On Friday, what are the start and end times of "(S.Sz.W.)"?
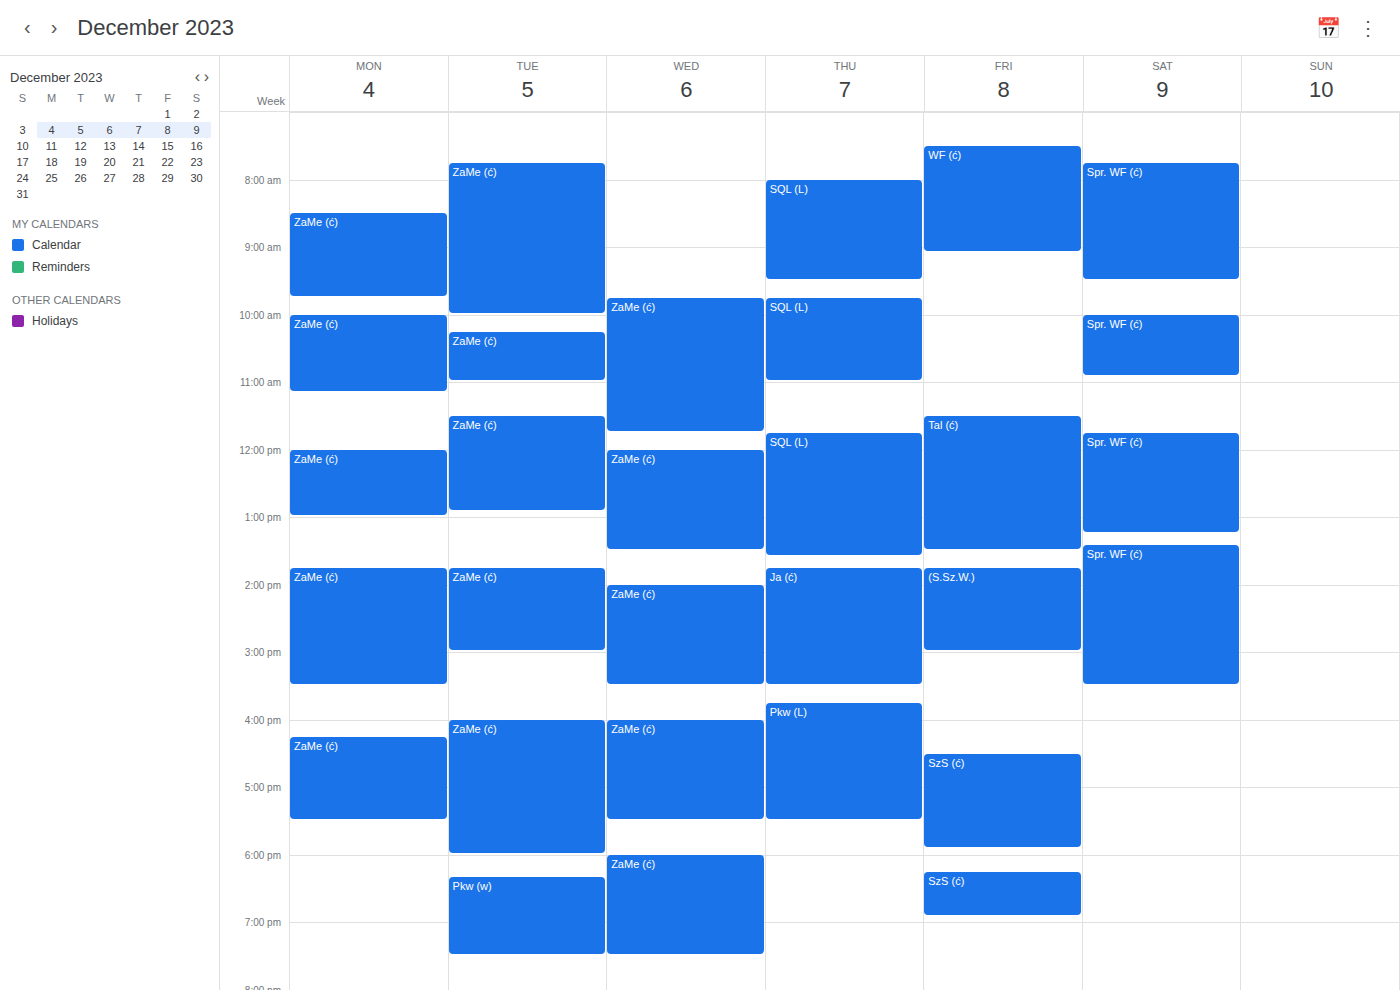
1:45 PM to 3:00 PM